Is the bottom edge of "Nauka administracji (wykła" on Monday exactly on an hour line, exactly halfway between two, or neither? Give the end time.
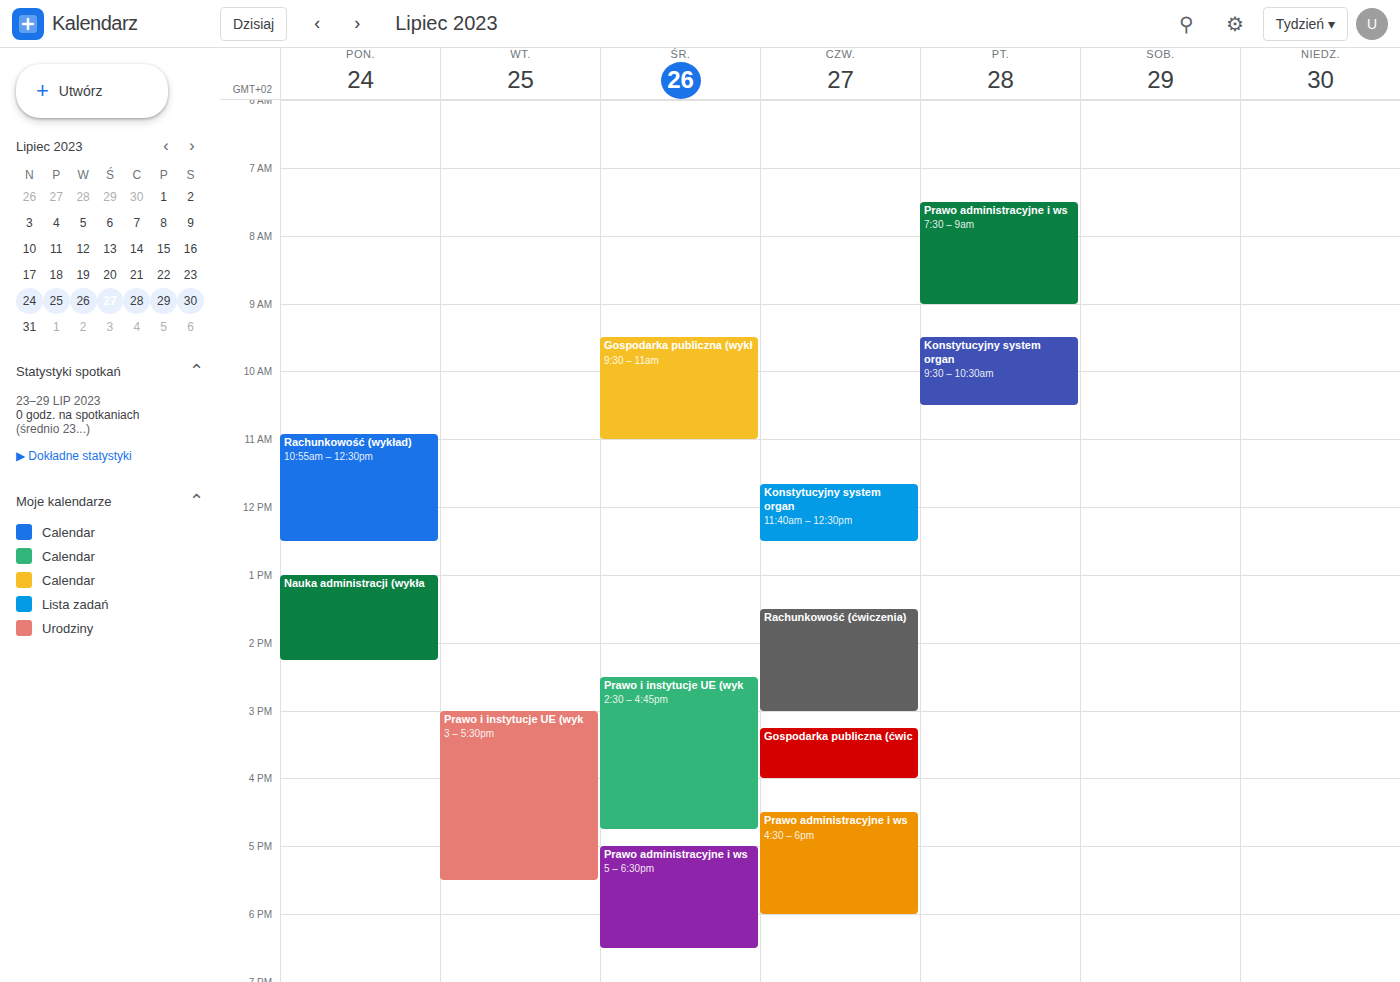
2:15 PM -- neither: a quarter of the way from the 2 PM line to the 3 PM line.